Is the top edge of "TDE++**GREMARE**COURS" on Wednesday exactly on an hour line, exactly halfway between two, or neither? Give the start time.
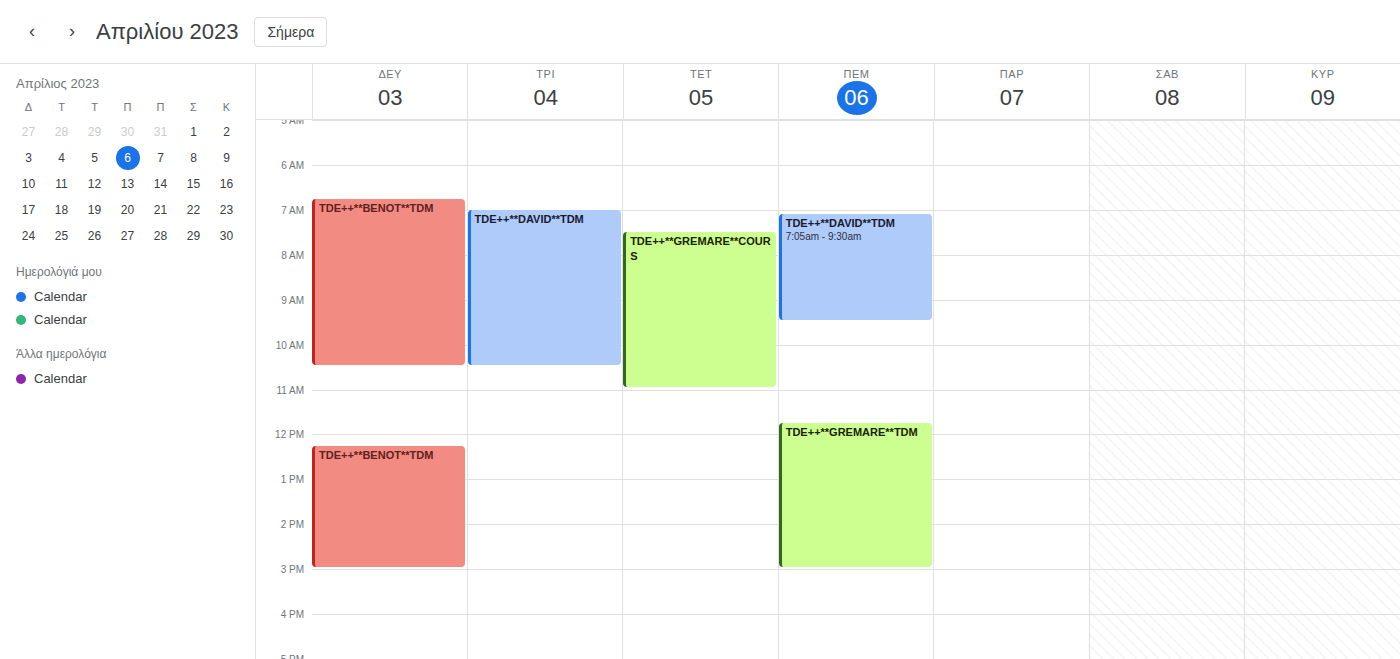
7:30 AM -- halfway between the 7 AM and 8 AM lines.